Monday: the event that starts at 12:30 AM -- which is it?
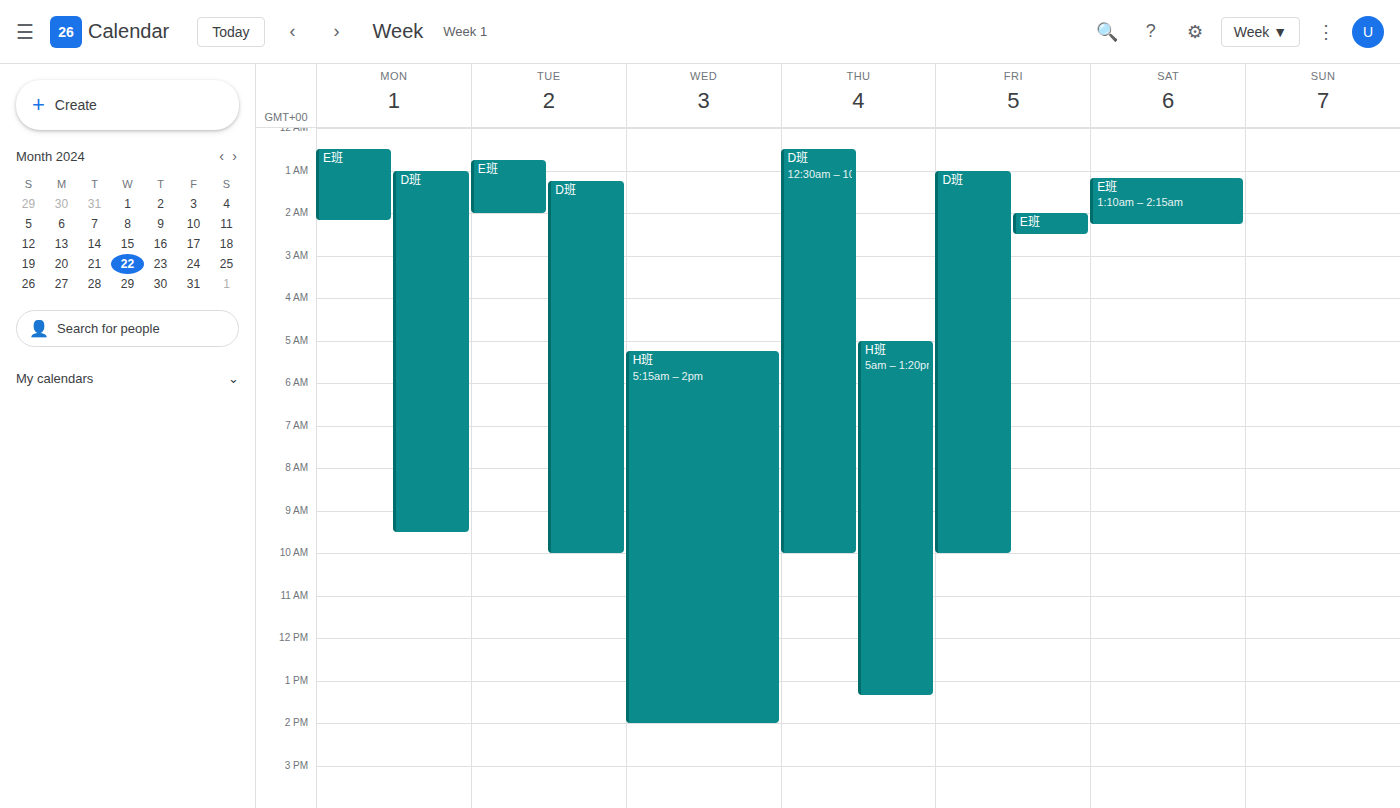
"E班"